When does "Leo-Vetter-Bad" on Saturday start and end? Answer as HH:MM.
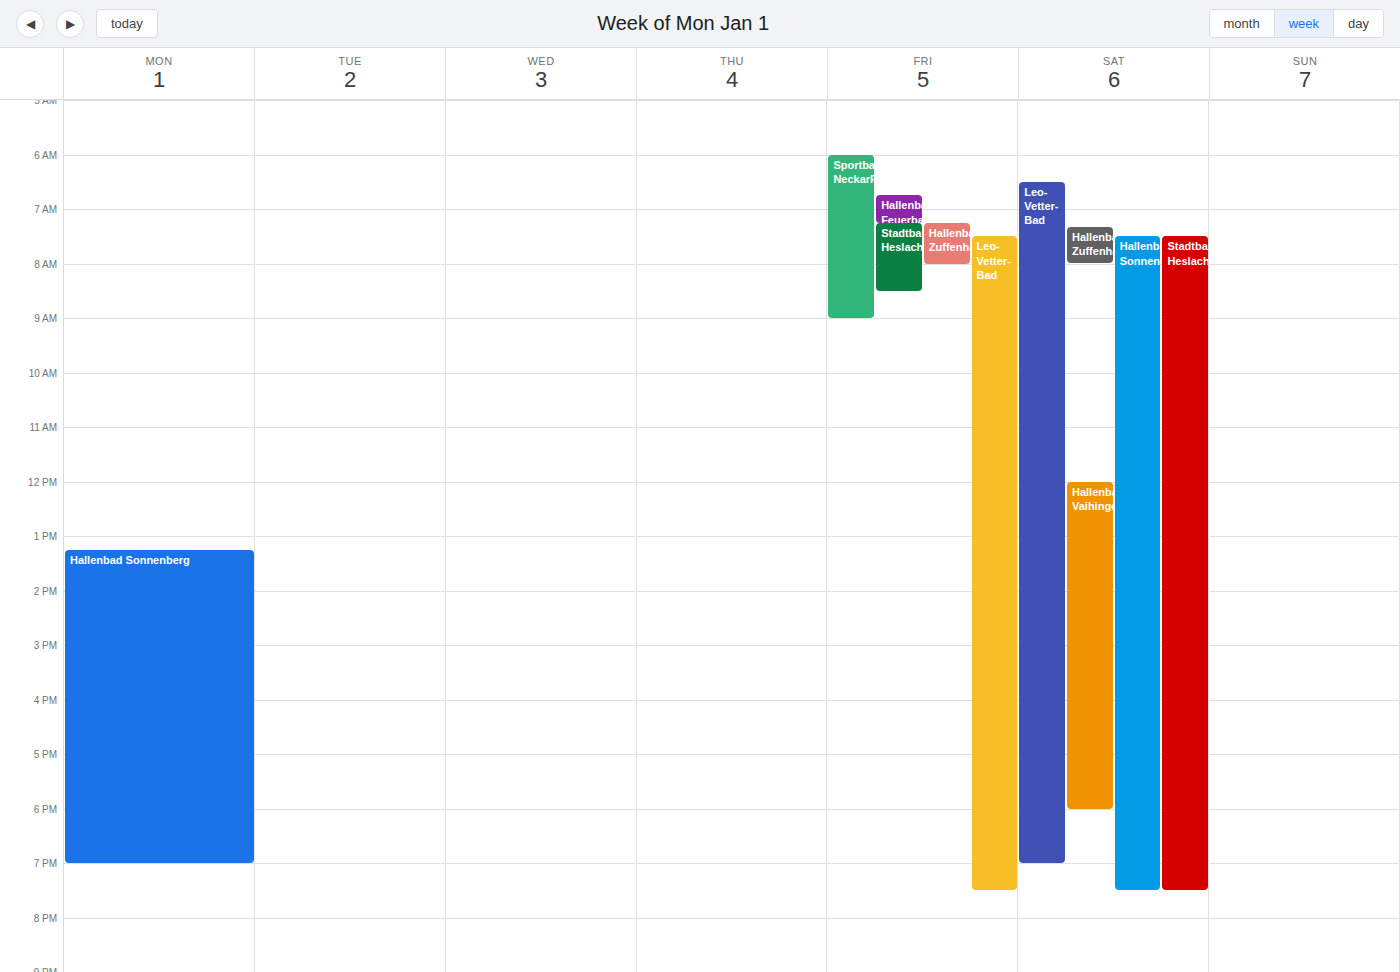
06:30 to 19:00